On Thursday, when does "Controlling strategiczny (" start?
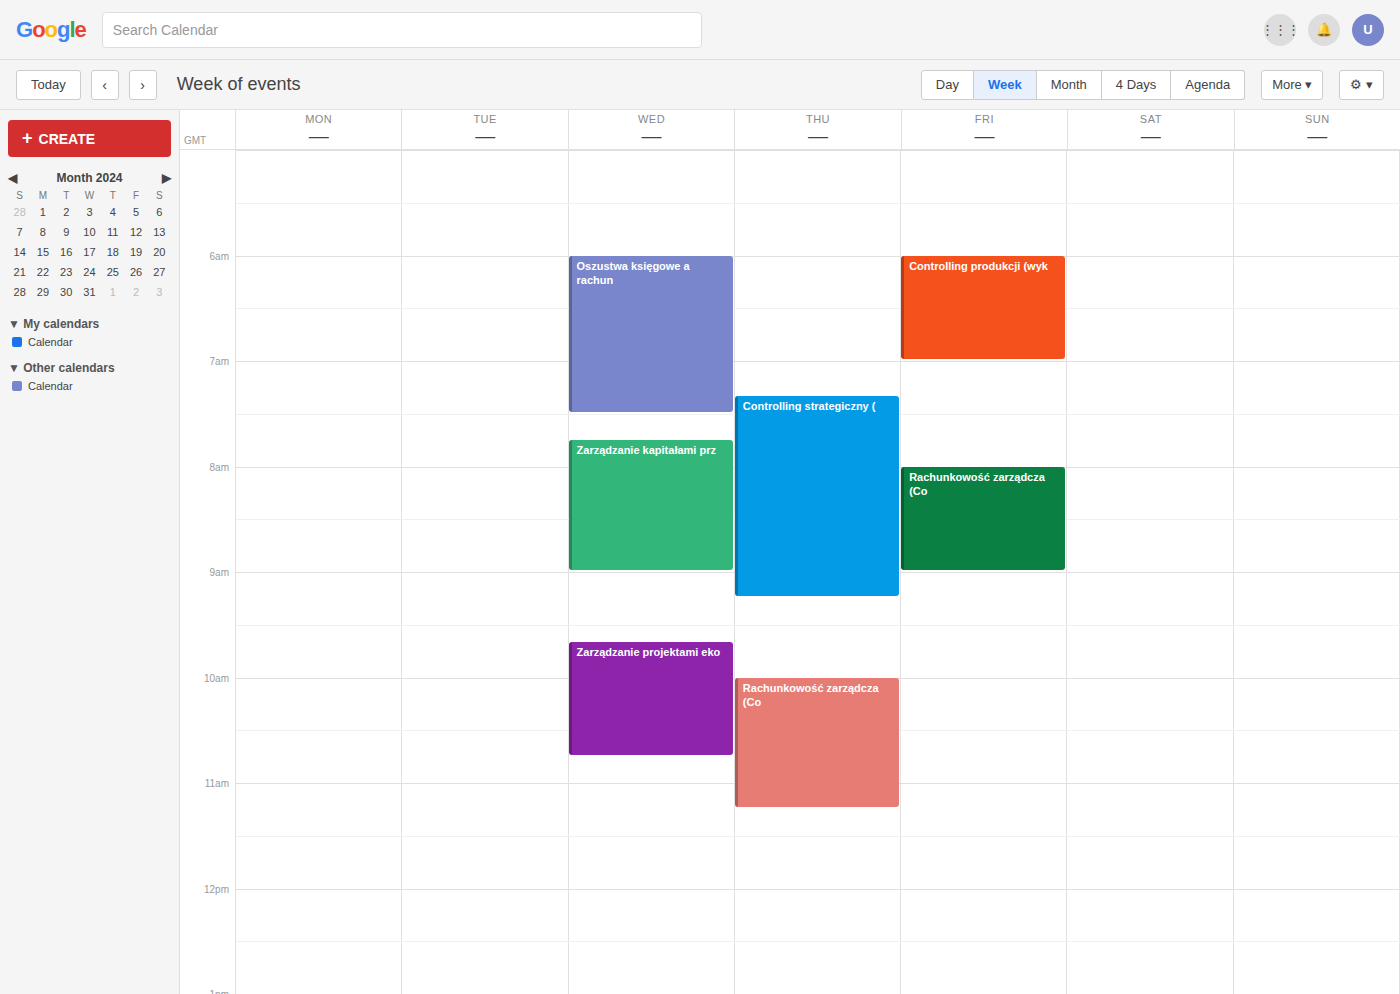
07:20